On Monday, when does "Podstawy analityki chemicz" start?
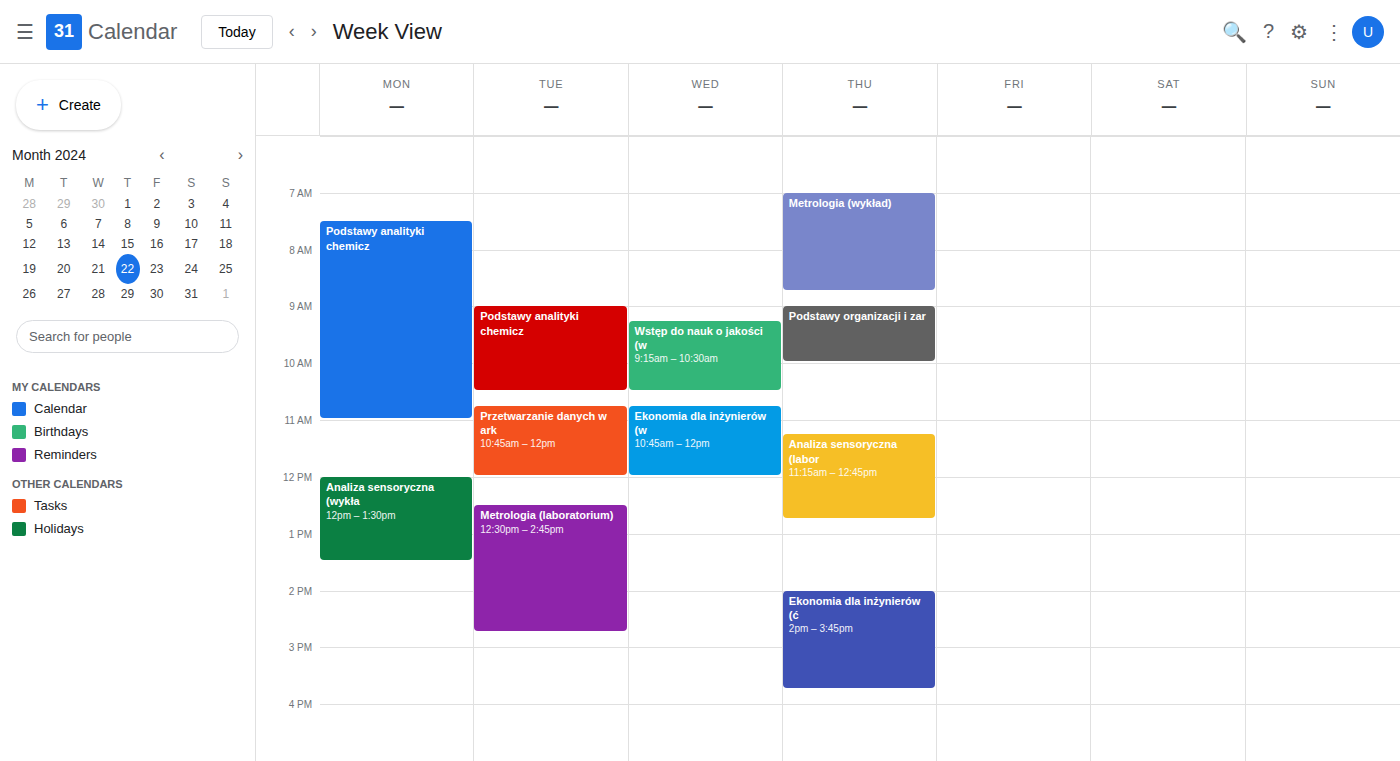
7:30 AM